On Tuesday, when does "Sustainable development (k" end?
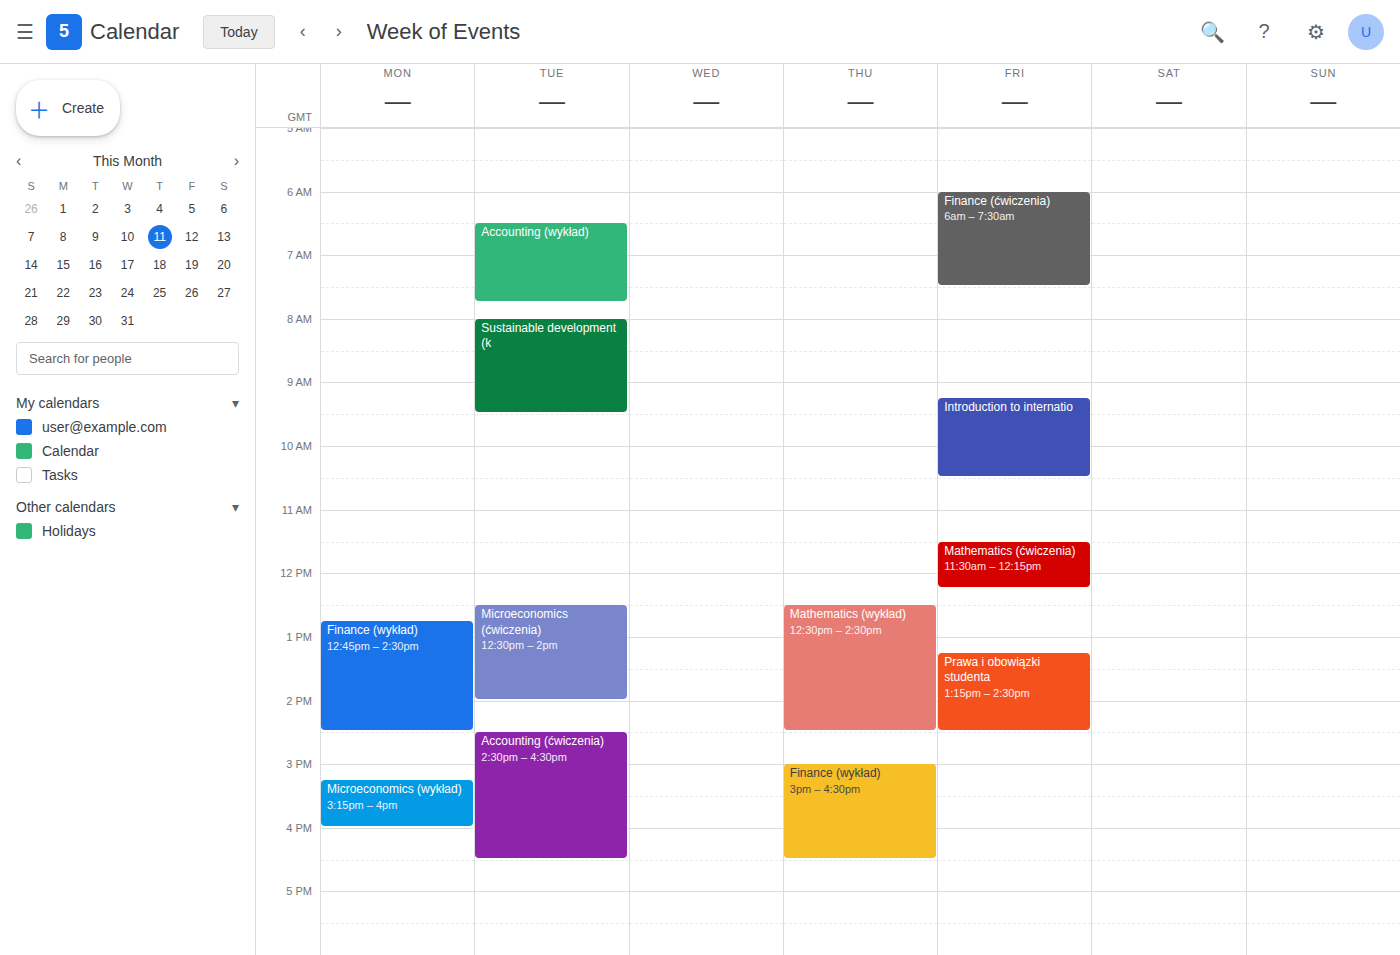
9:30 AM